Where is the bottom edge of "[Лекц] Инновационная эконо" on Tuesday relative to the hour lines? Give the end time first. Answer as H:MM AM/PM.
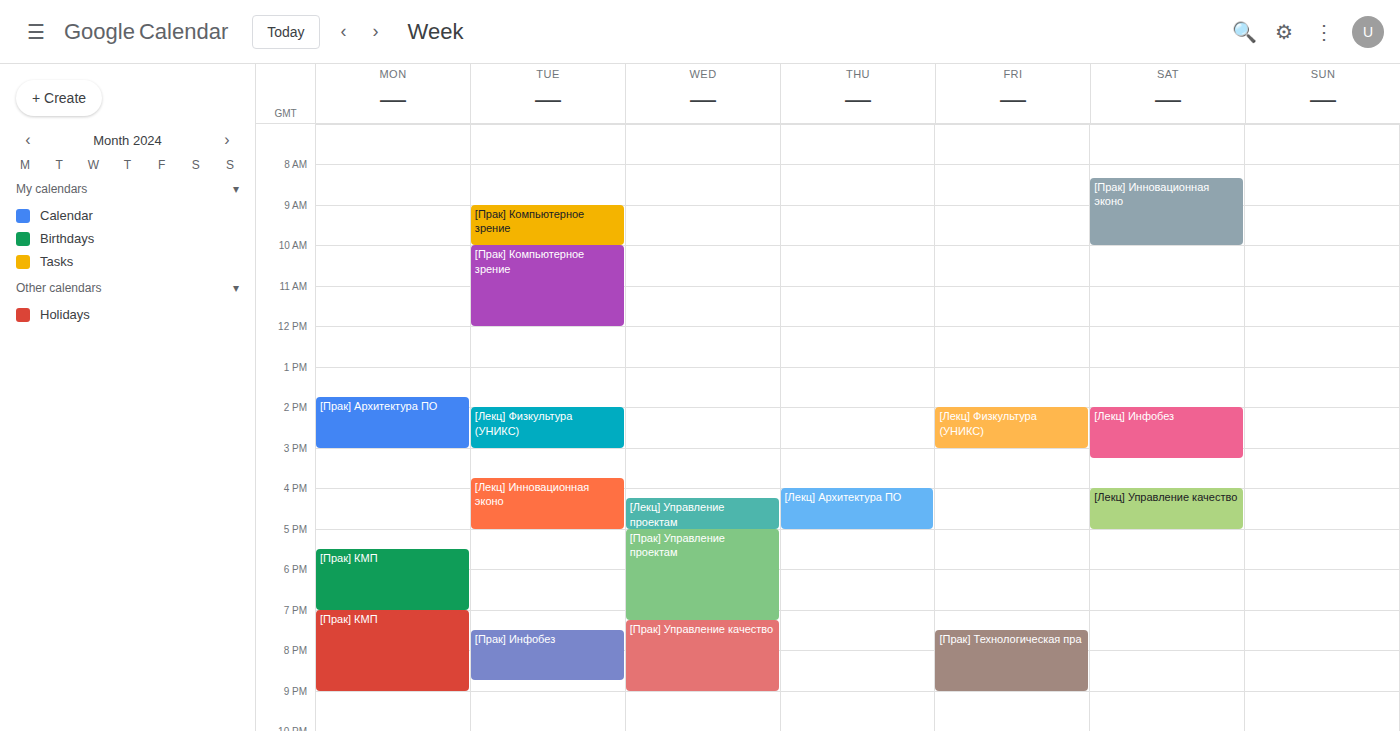
5:00 PM -- exactly on the 5 PM line.